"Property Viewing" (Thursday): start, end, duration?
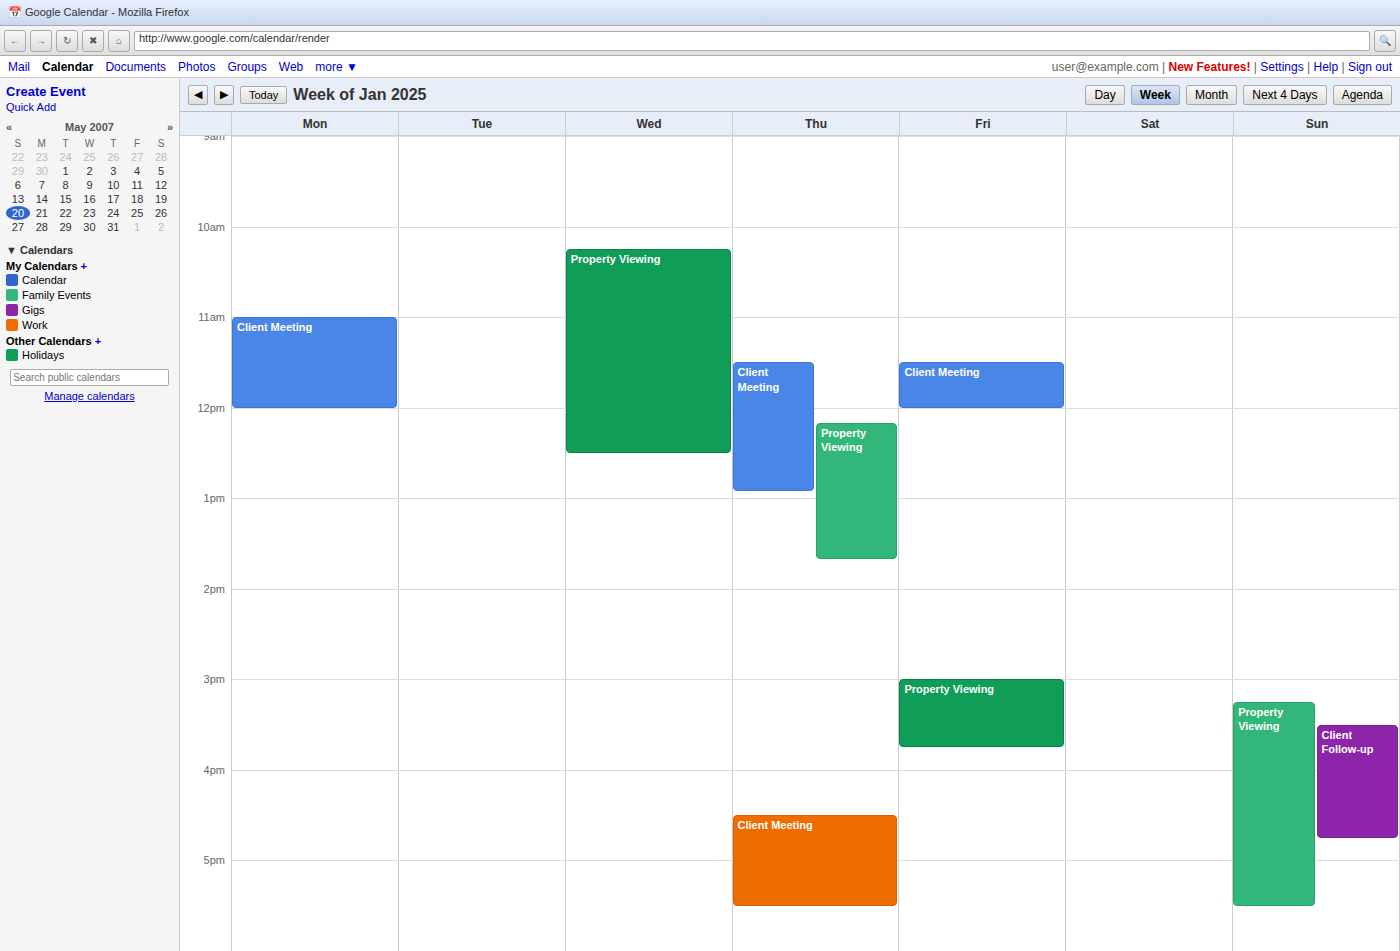
12:10 PM to 1:40 PM, 1 hour 30 minutes